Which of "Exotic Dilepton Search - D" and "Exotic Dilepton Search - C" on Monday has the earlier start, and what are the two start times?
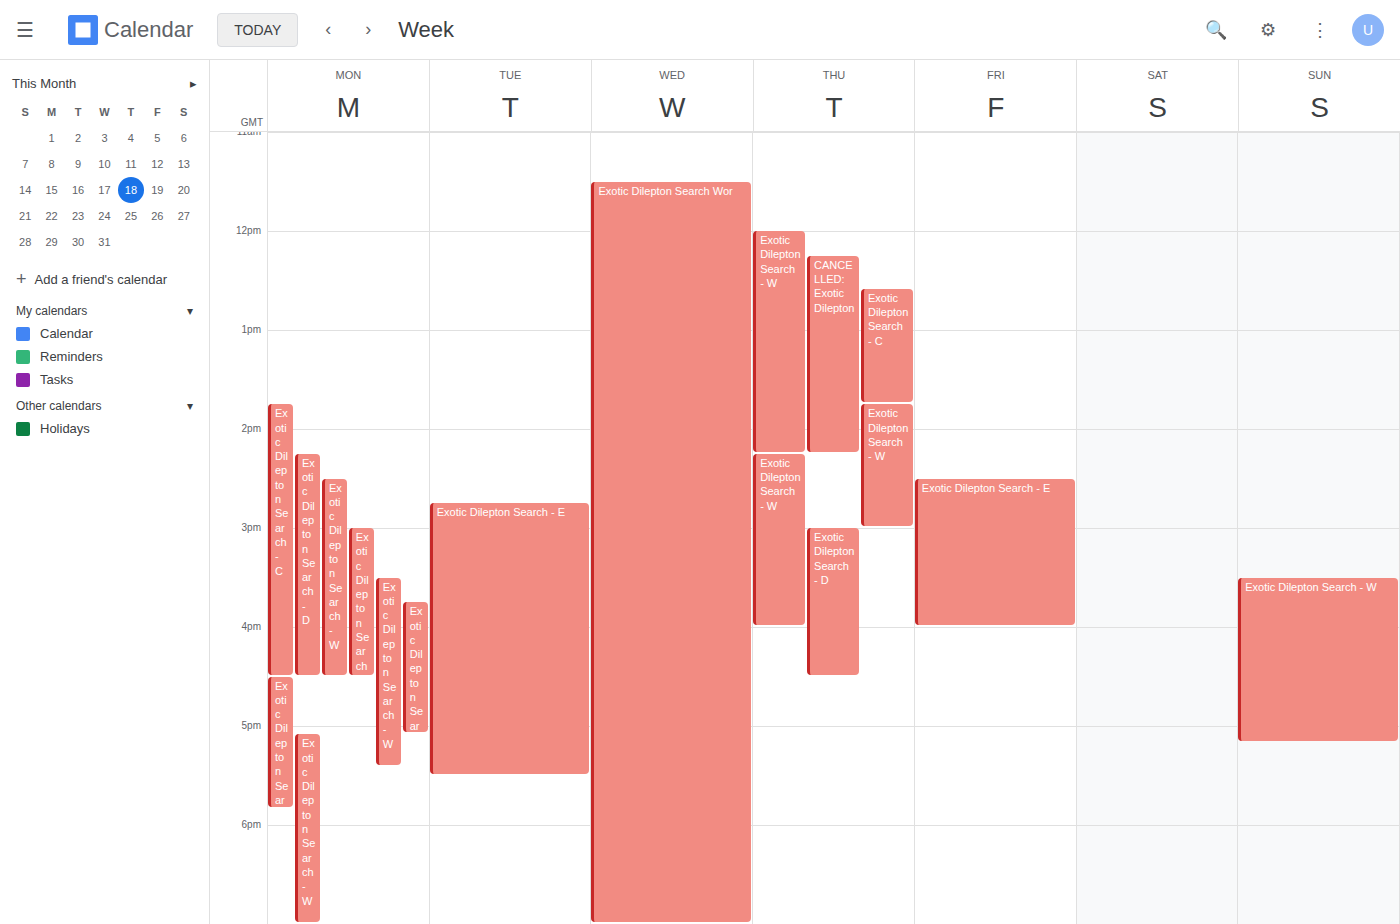
"Exotic Dilepton Search - C" 1:45 PM; "Exotic Dilepton Search - D" 2:15 PM.